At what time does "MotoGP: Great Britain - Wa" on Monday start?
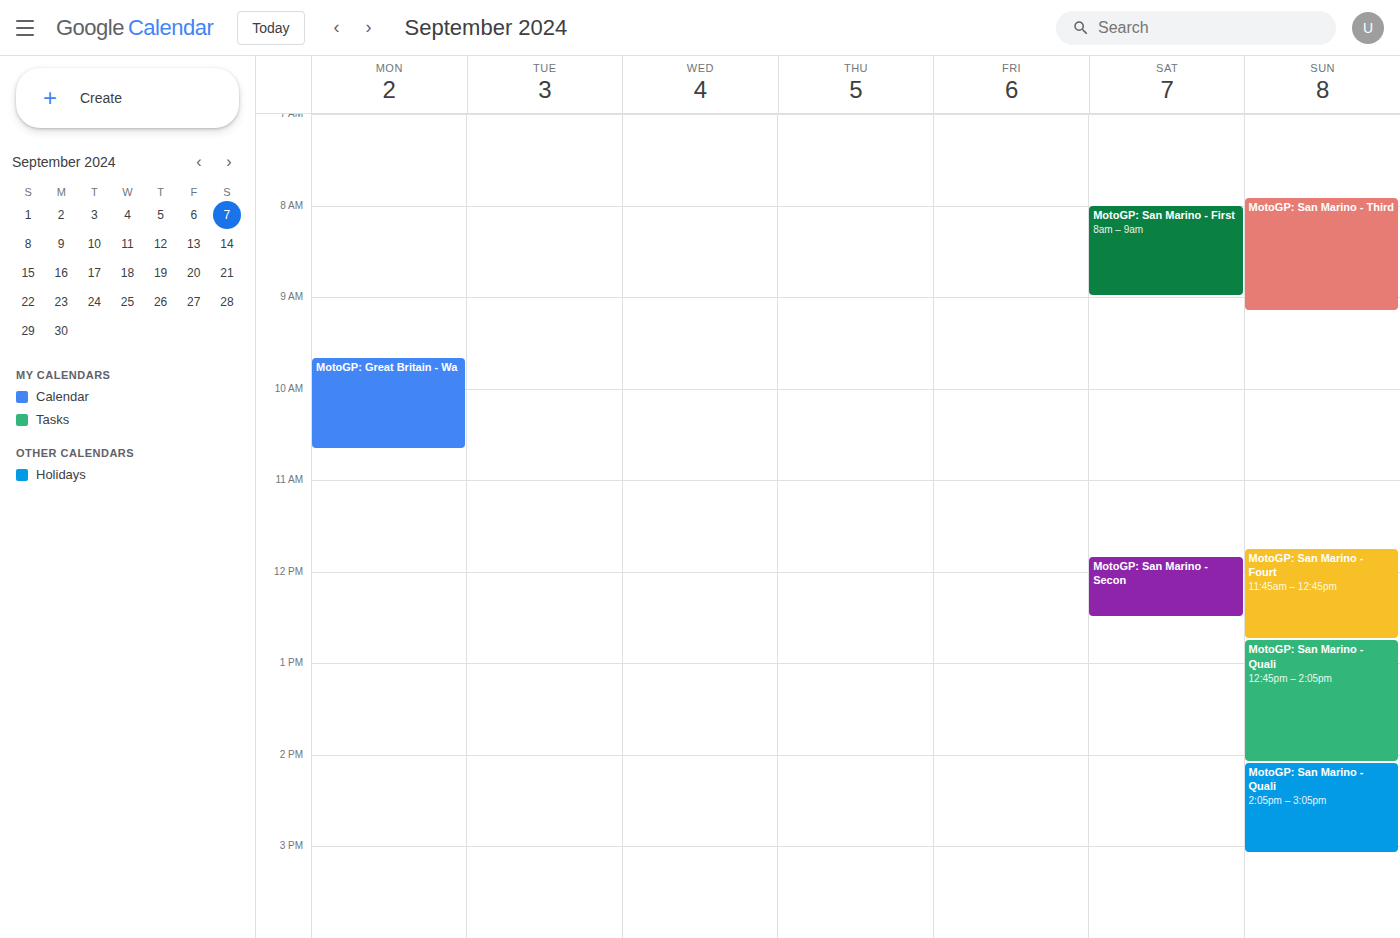
9:40 AM